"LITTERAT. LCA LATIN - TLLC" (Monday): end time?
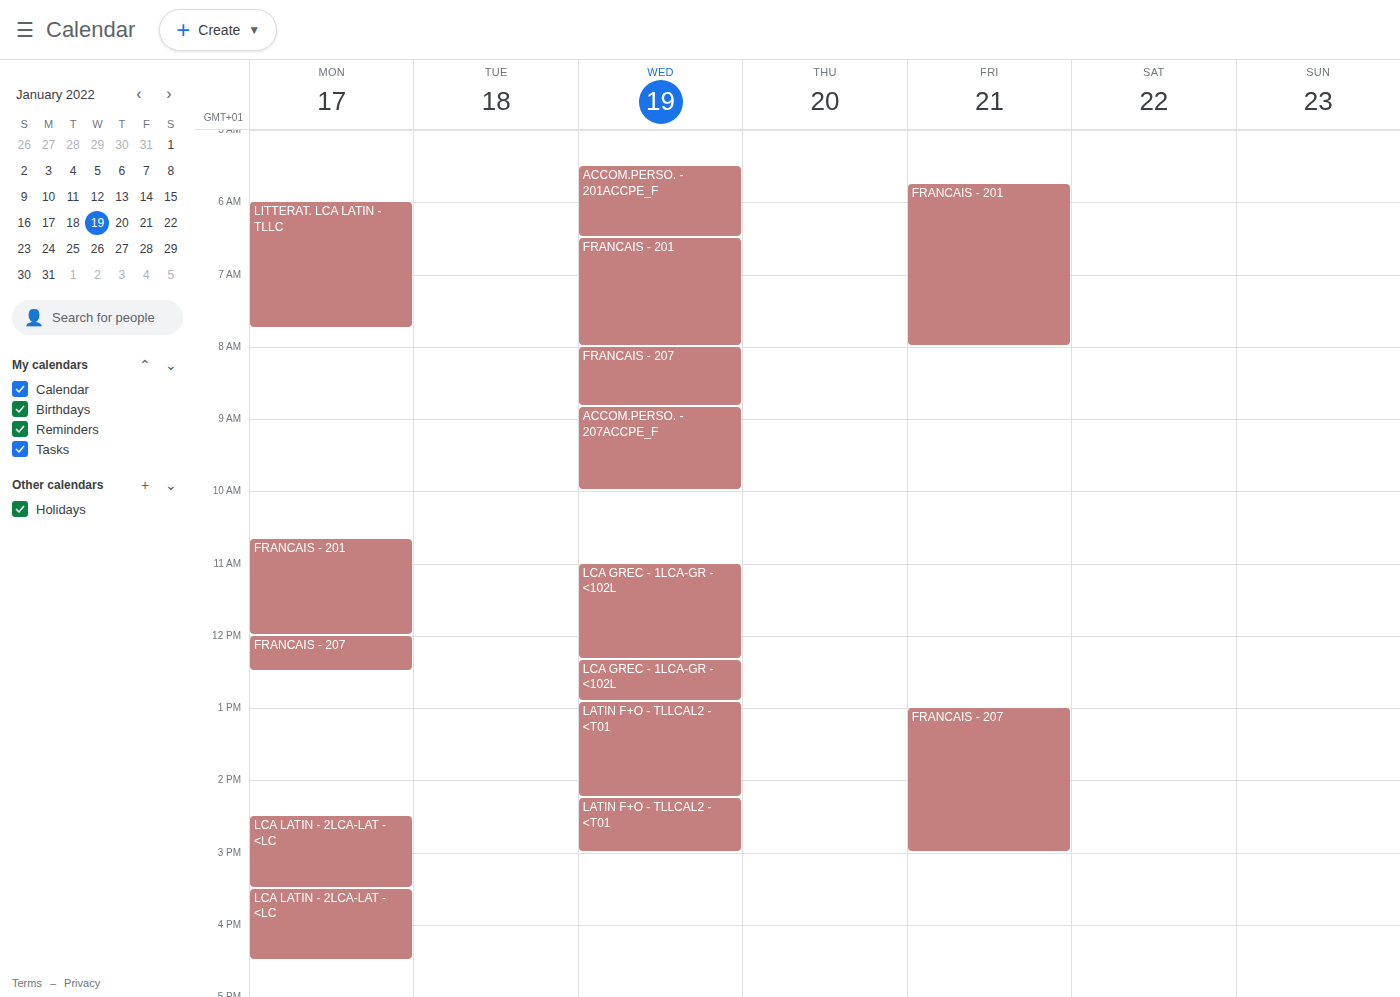
7:45 AM